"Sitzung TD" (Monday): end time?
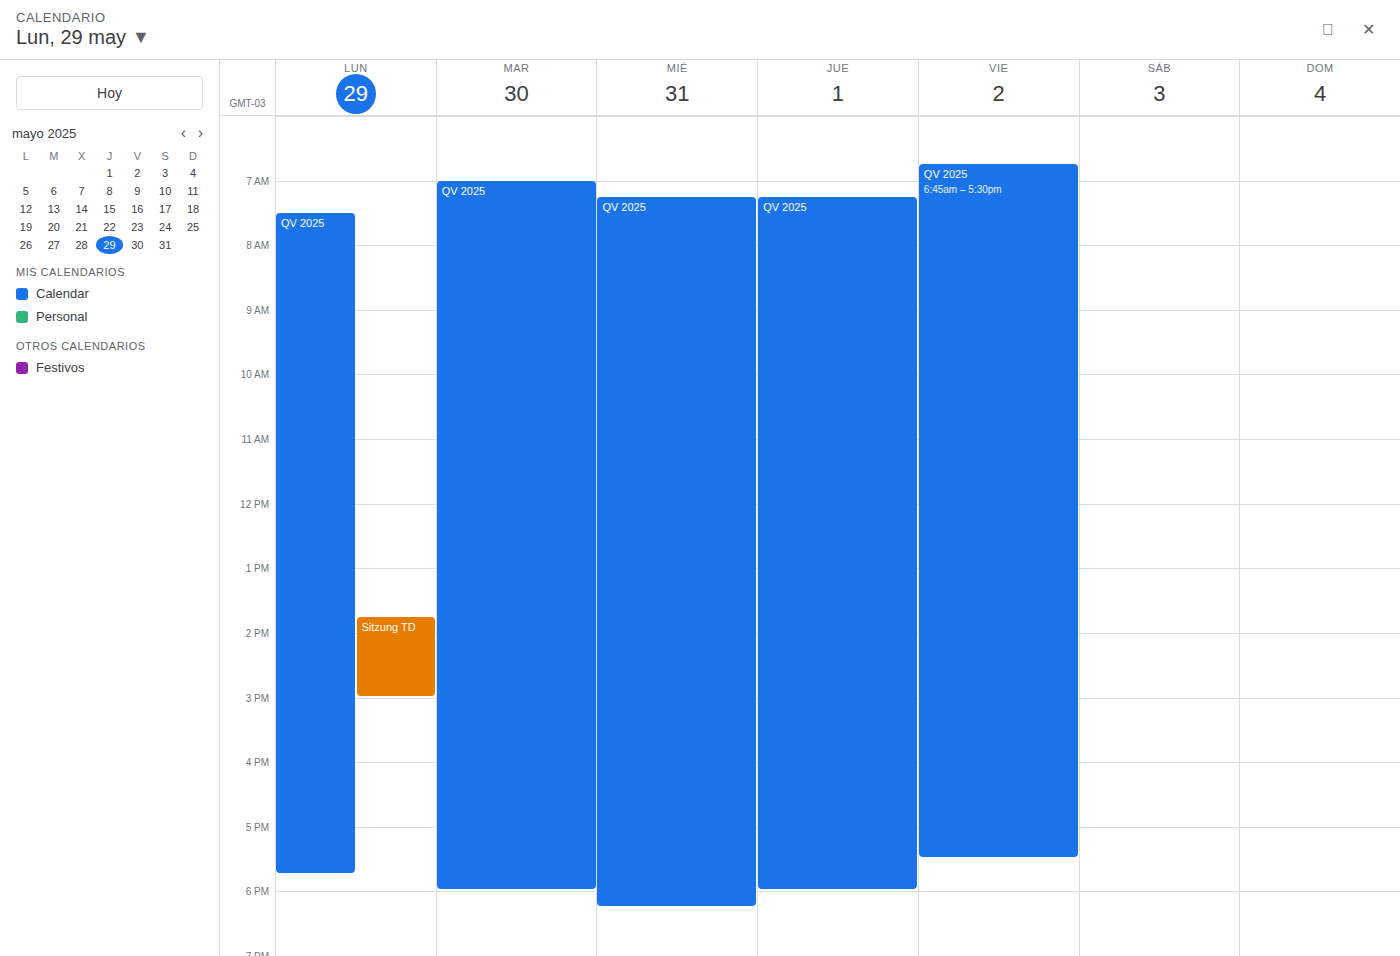
3:00 PM